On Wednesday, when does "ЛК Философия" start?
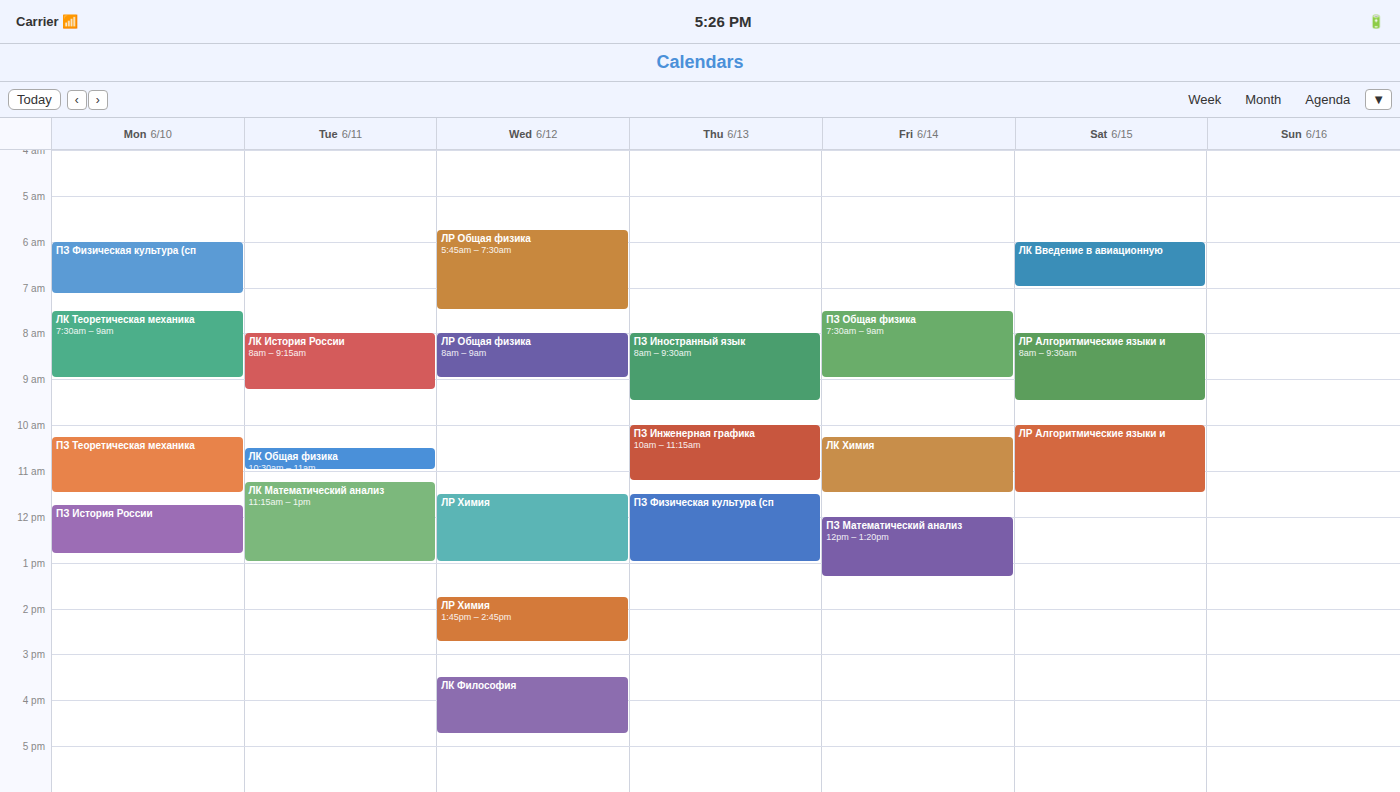
3:30 PM